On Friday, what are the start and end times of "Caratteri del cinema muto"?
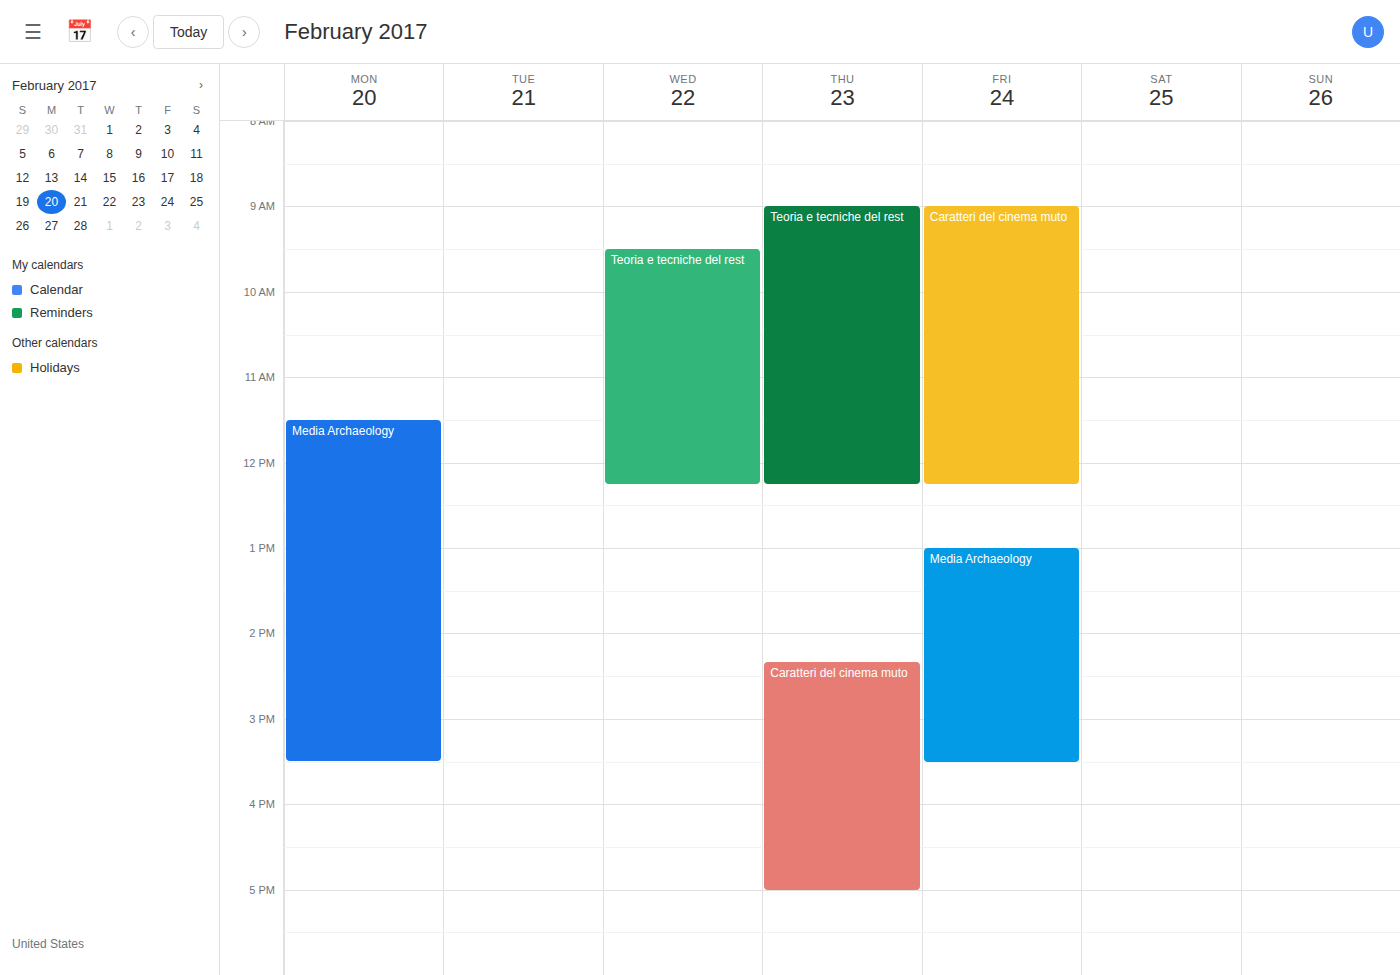
9:00 AM to 12:15 PM